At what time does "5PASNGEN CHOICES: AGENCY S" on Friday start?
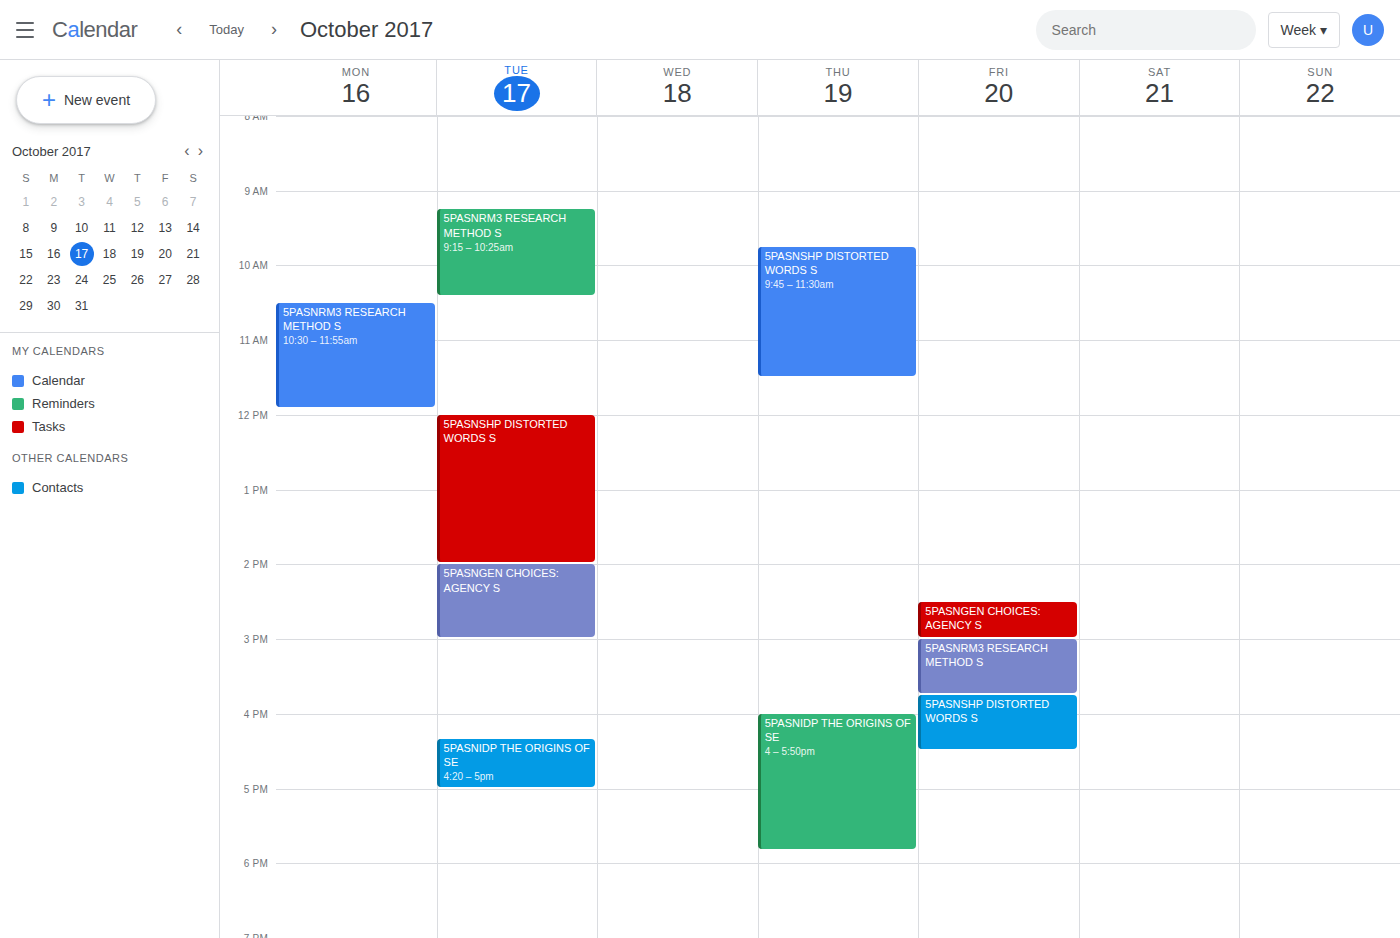
2:30 PM